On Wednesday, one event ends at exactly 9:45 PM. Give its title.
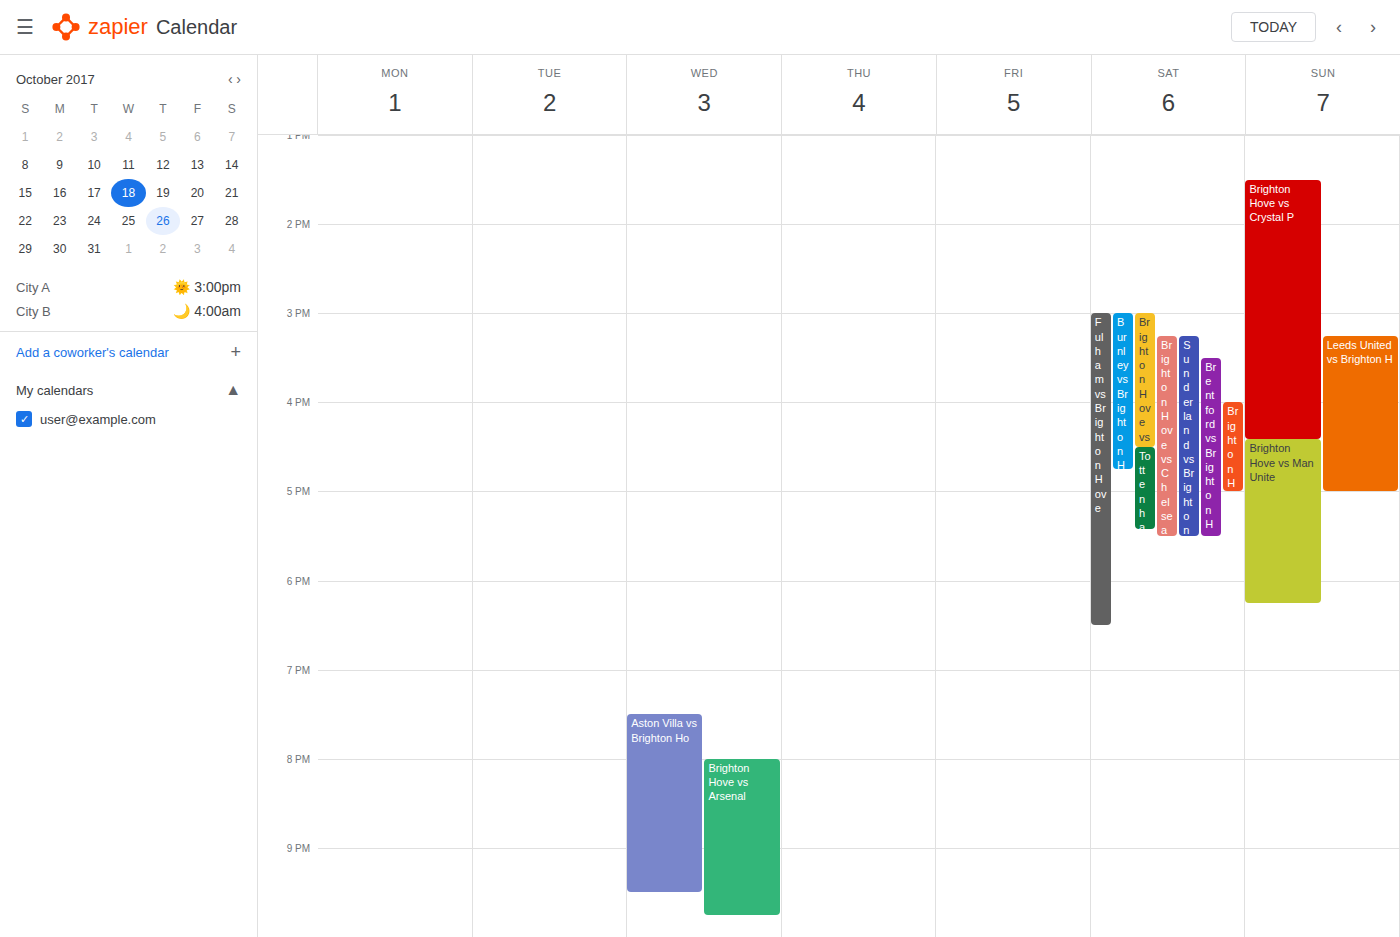
"Brighton Hove vs Arsenal"